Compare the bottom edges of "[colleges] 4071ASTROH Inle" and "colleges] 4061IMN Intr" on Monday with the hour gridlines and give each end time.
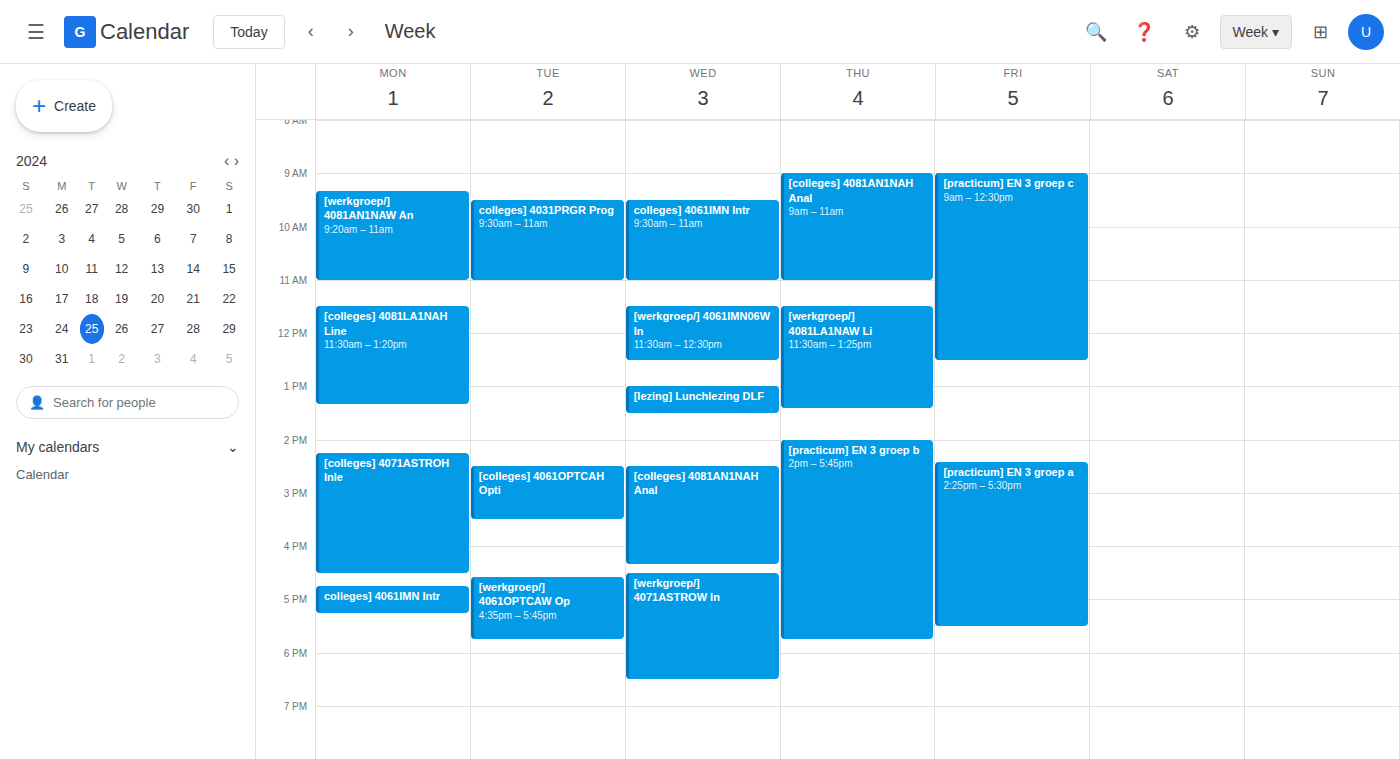
"[colleges] 4071ASTROH Inle": 16:30, halfway between the 16:00 and 17:00 lines. "colleges] 4061IMN Intr": 17:15, neither: a quarter of the way from the 17:00 line to the 18:00 line.